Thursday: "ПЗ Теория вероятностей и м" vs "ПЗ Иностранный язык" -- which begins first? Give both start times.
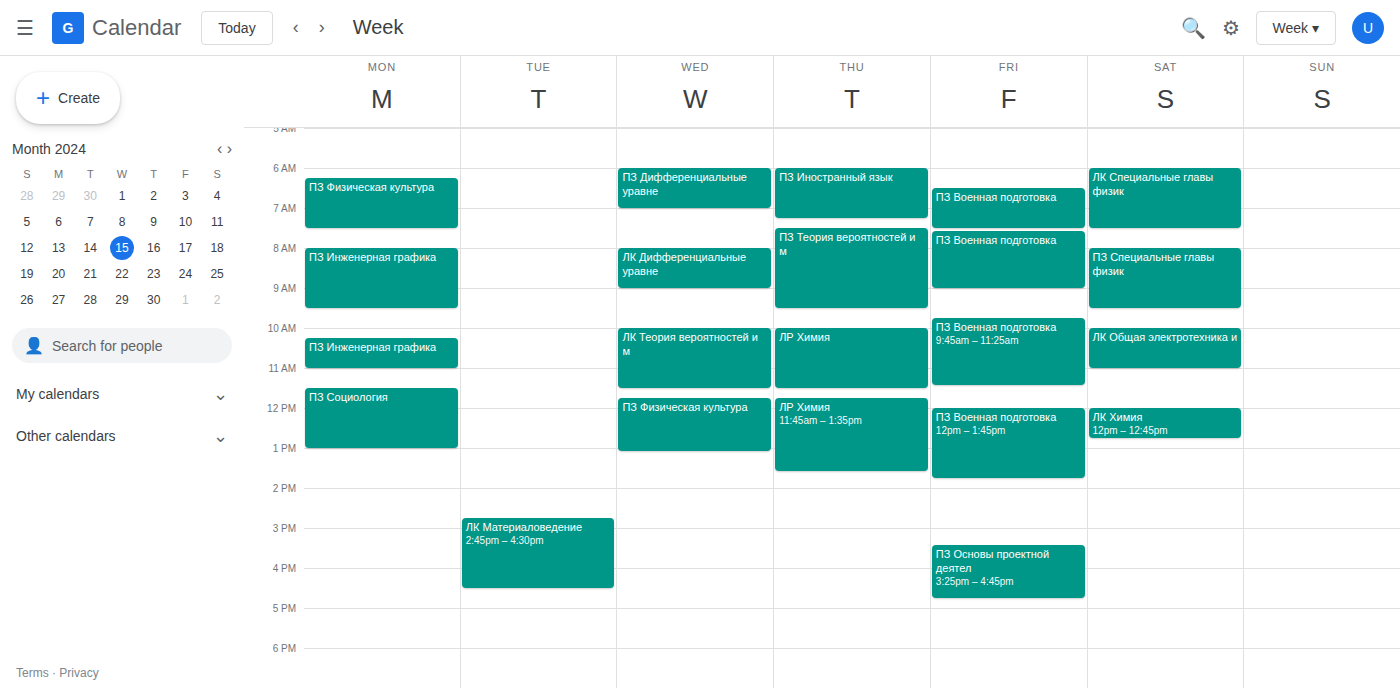
"ПЗ Иностранный язык" 06:00; "ПЗ Теория вероятностей и м" 07:30.